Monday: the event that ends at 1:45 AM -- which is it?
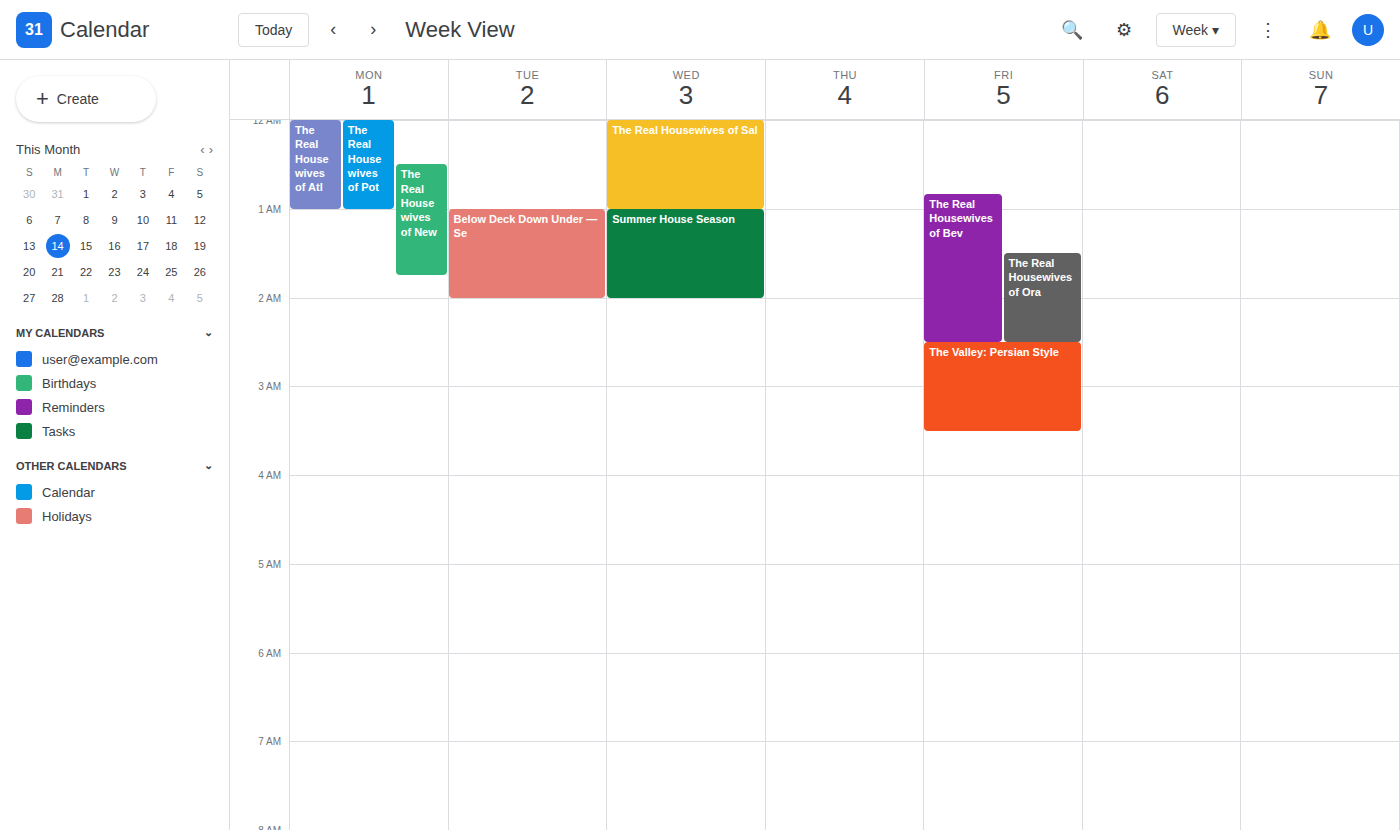
"The Real Housewives of New"